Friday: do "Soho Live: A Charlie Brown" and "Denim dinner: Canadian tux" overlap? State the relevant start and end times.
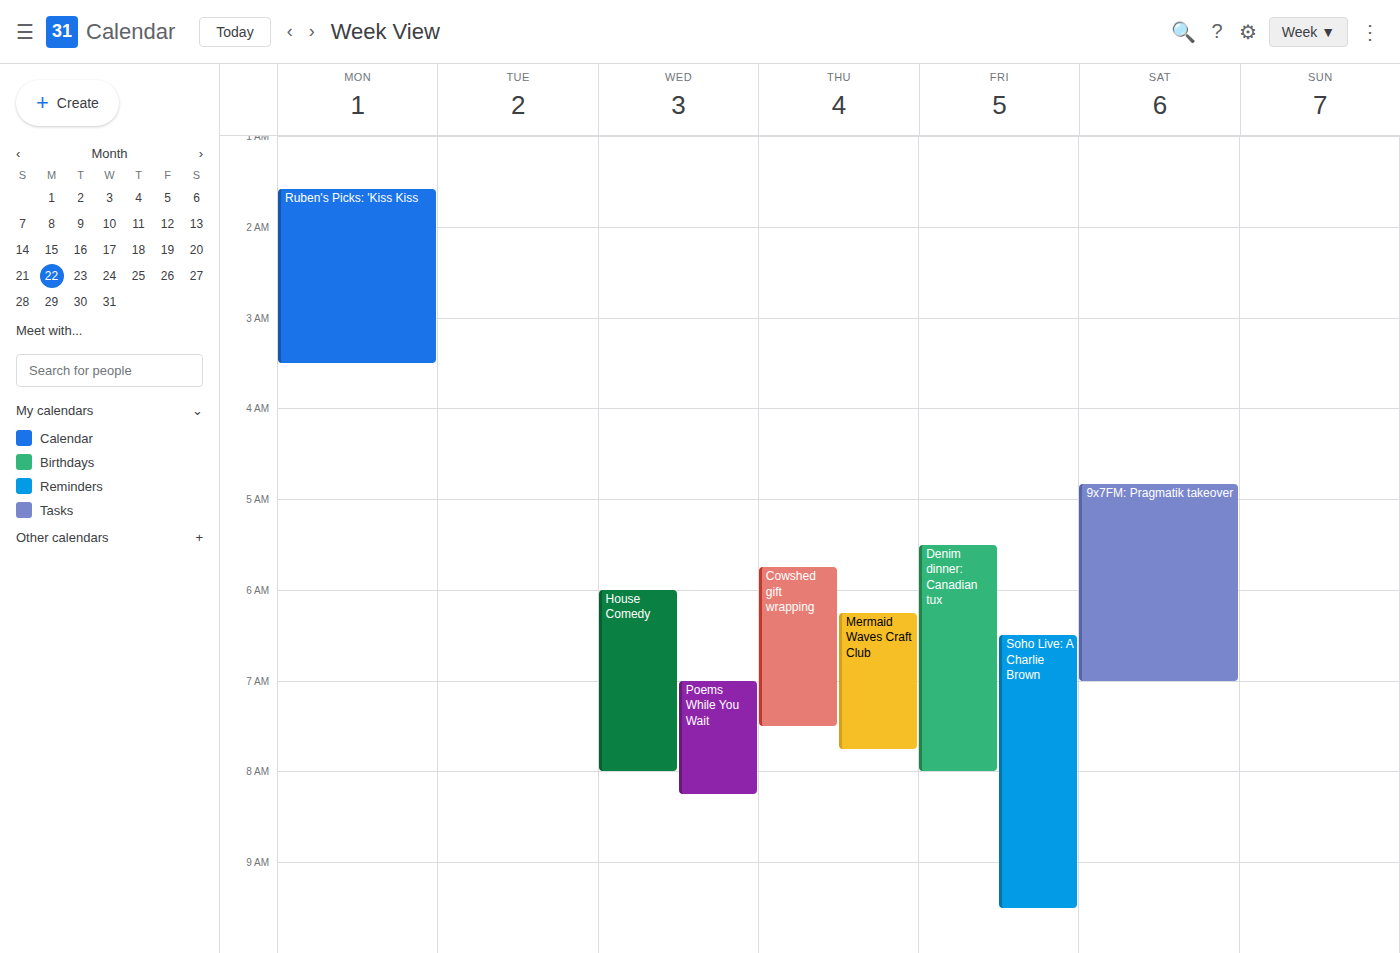
"Soho Live: A Charlie Brown" starts at 06:30, before "Denim dinner: Canadian tux" ends at 08:00 -- they overlap.